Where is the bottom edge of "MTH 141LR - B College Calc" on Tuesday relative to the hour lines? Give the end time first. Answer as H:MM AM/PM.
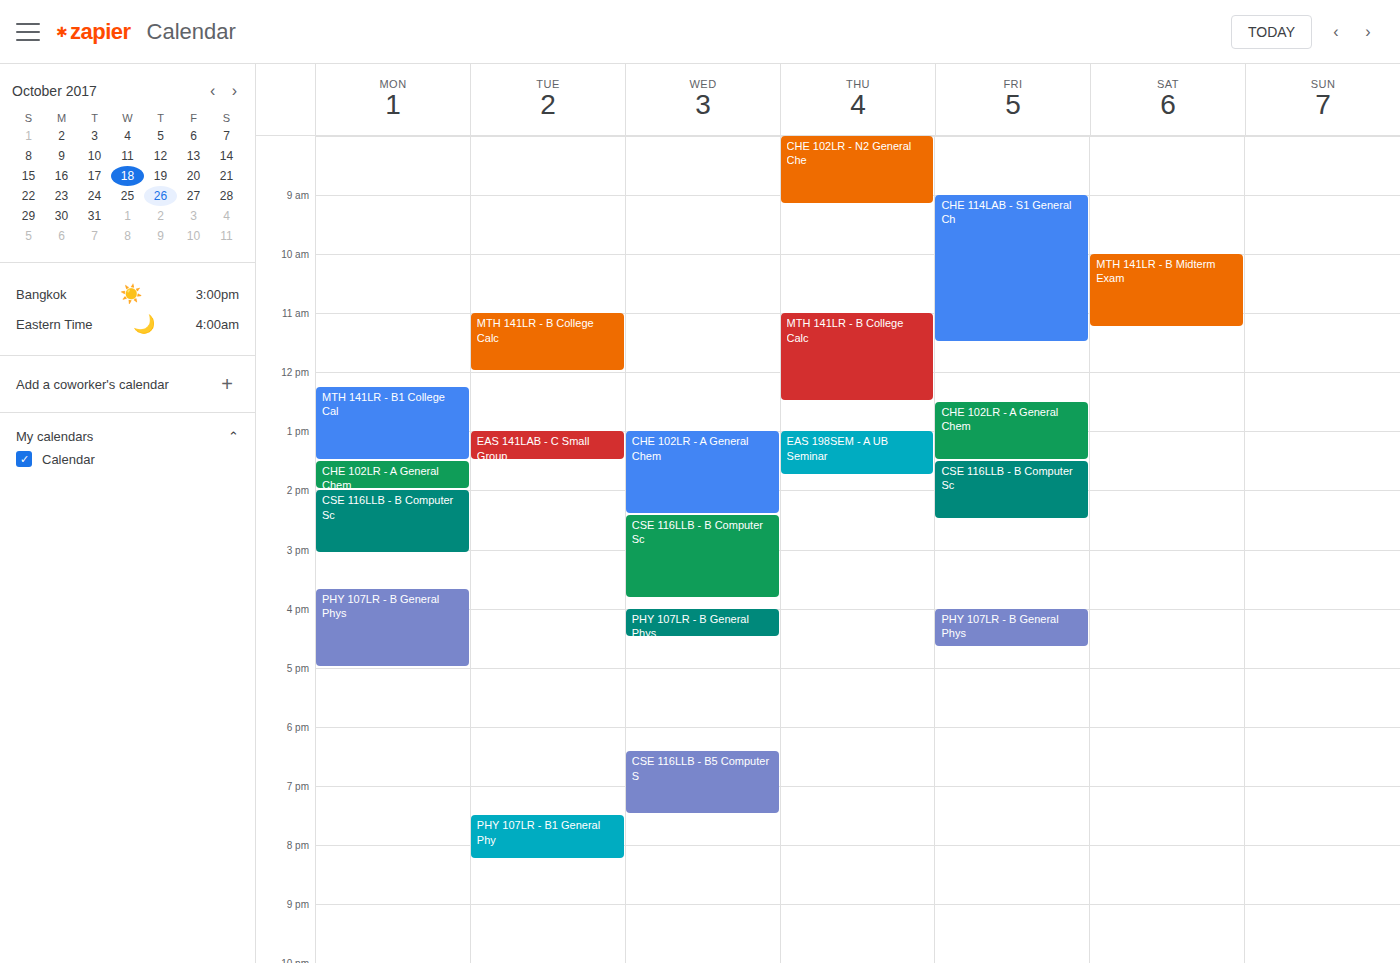
12:00 PM -- exactly on the 12 PM line.